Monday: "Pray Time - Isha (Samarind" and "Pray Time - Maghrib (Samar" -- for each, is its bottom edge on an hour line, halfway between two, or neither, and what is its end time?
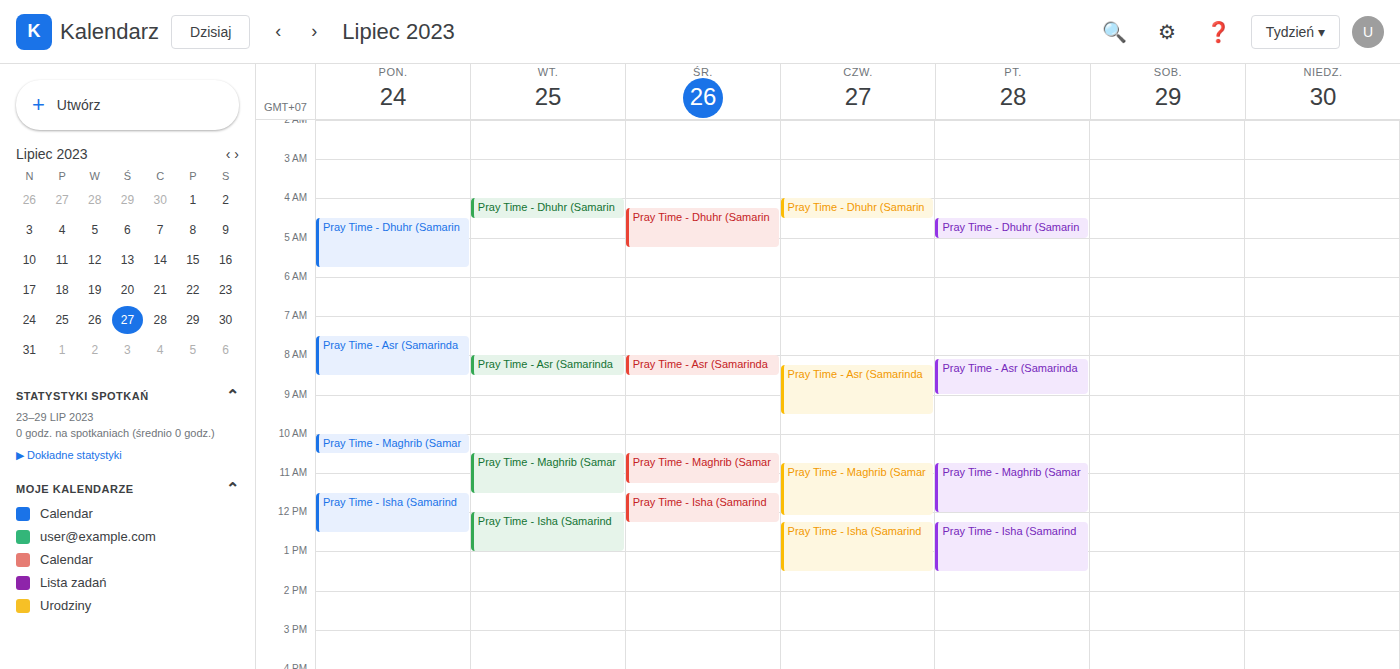
"Pray Time - Isha (Samarind": 12:30 PM, halfway between the 12 PM and 1 PM lines. "Pray Time - Maghrib (Samar": 10:30 AM, halfway between the 10 AM and 11 AM lines.